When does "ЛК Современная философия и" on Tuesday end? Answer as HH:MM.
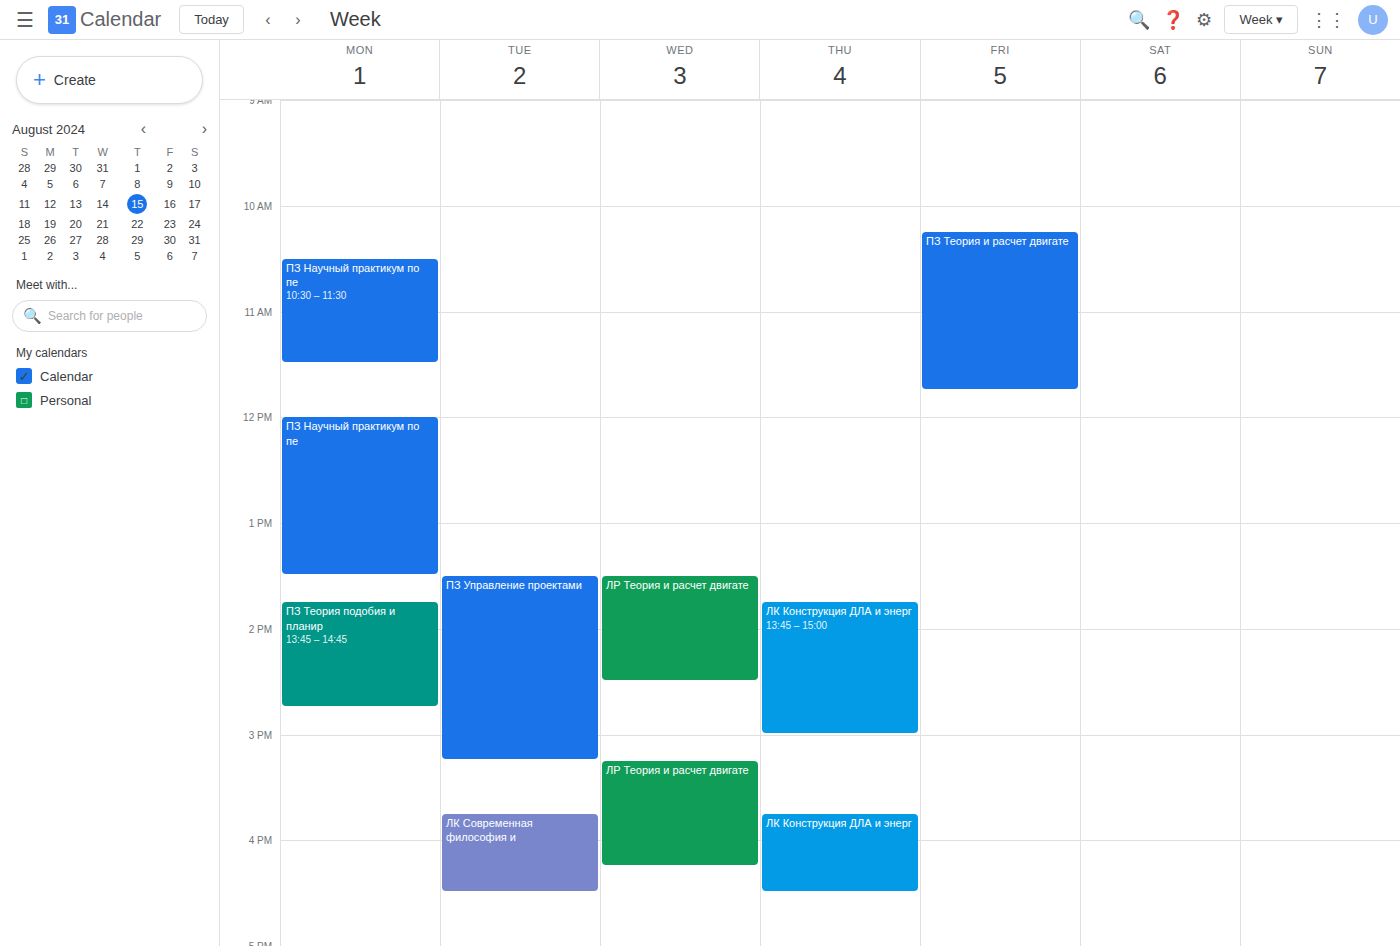
16:30